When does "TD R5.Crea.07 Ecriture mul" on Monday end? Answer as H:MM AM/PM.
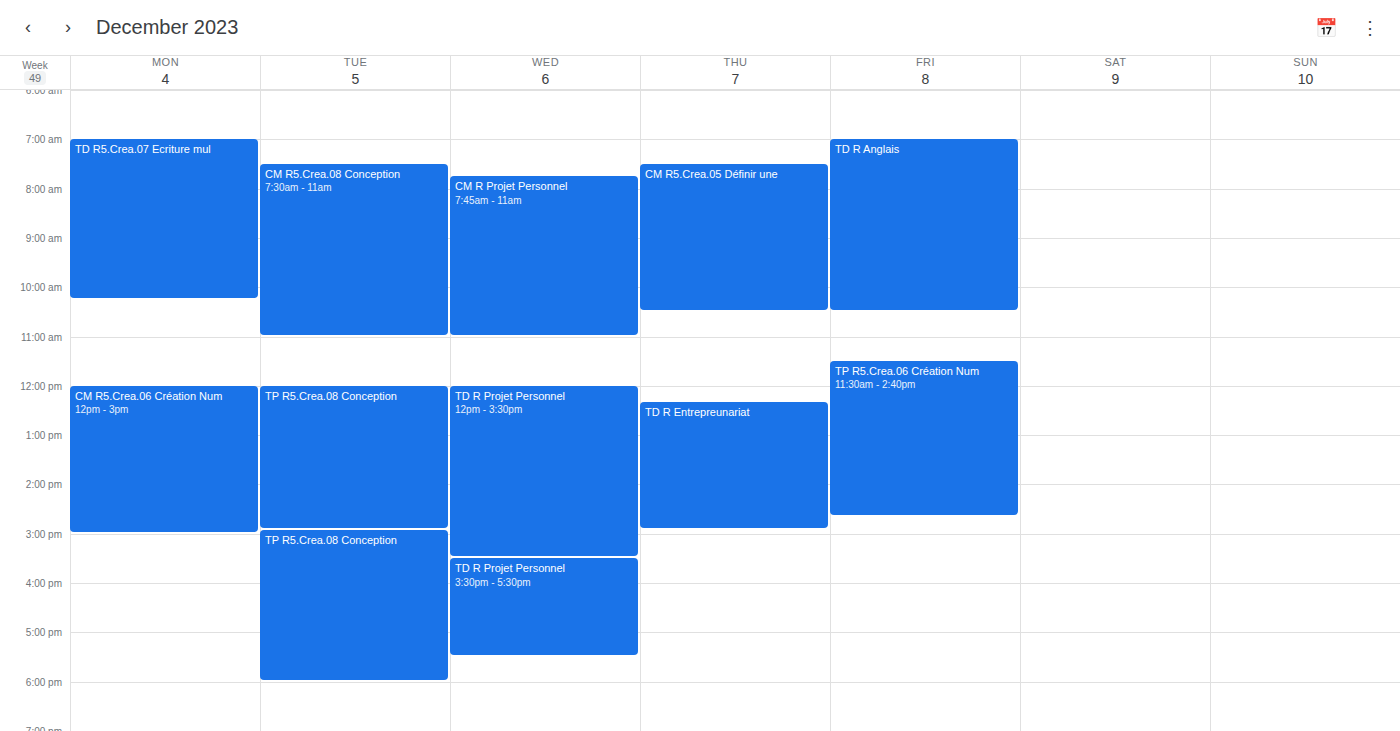
10:15 AM